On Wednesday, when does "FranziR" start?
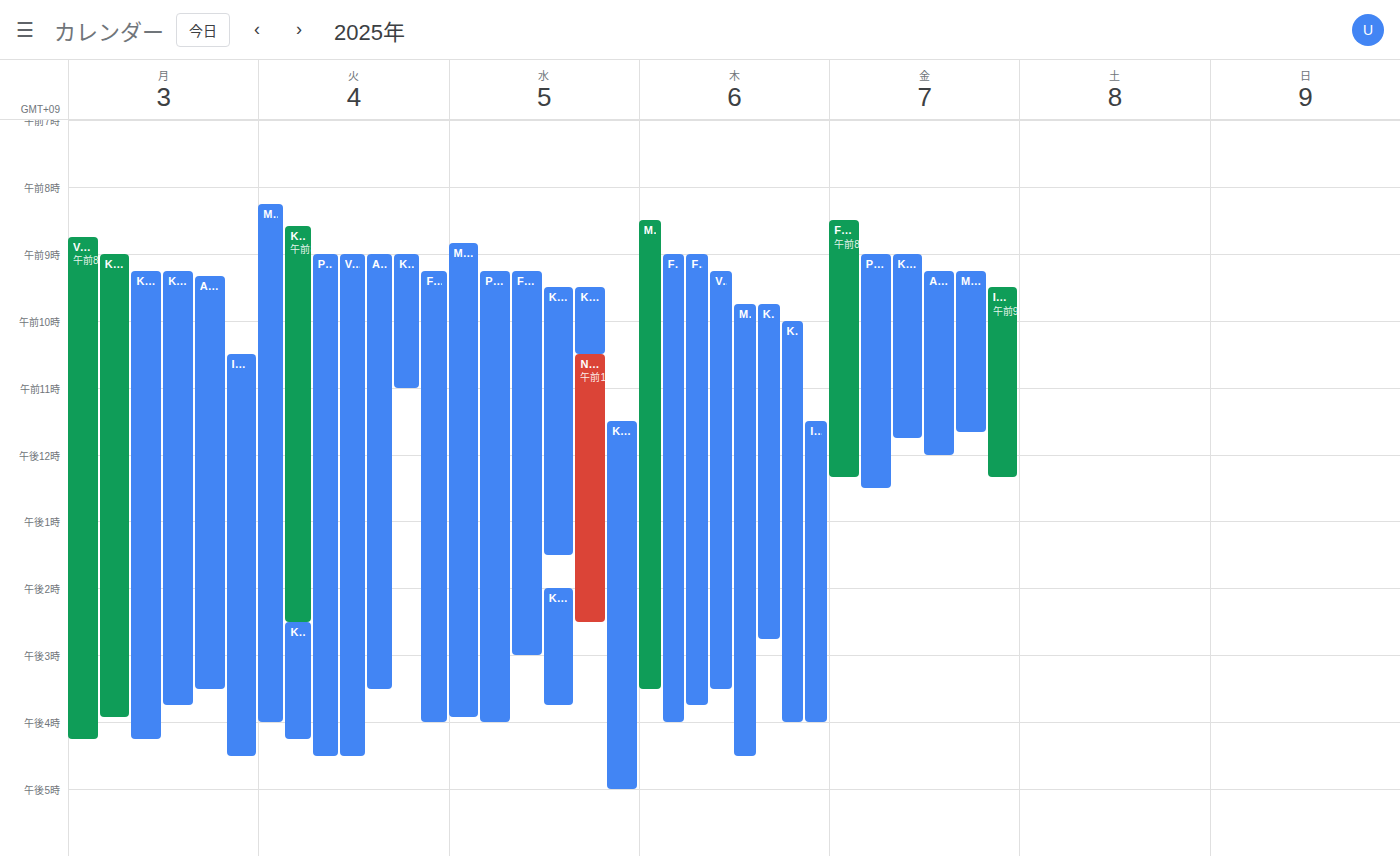
09:15